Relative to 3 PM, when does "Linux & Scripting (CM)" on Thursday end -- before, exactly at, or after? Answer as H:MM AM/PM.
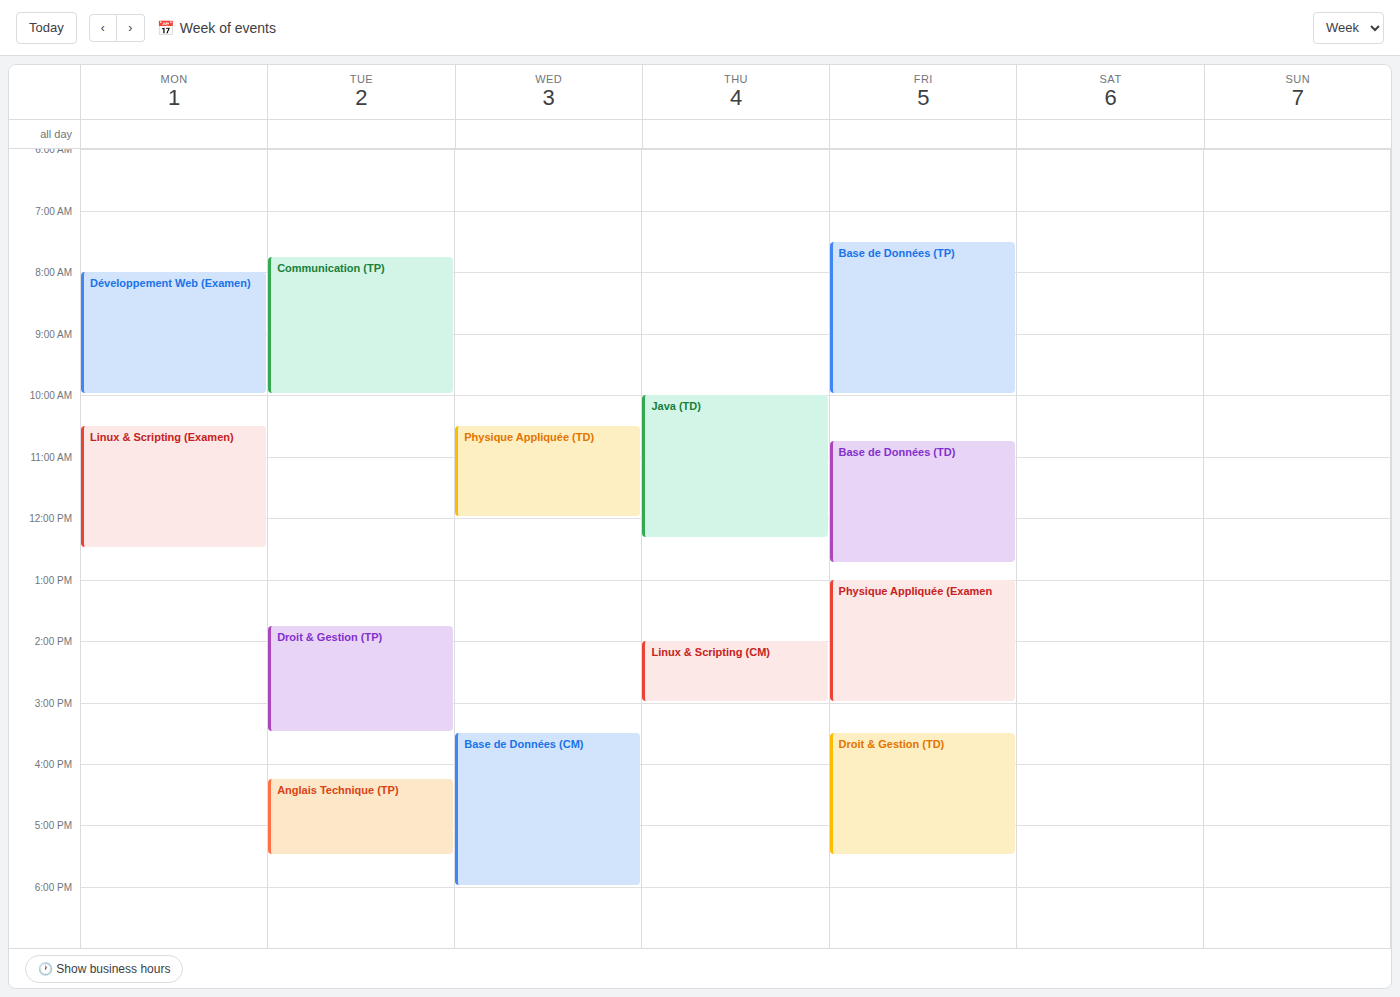
3:00 PM -- exactly at 3 PM, on the 3 PM line.